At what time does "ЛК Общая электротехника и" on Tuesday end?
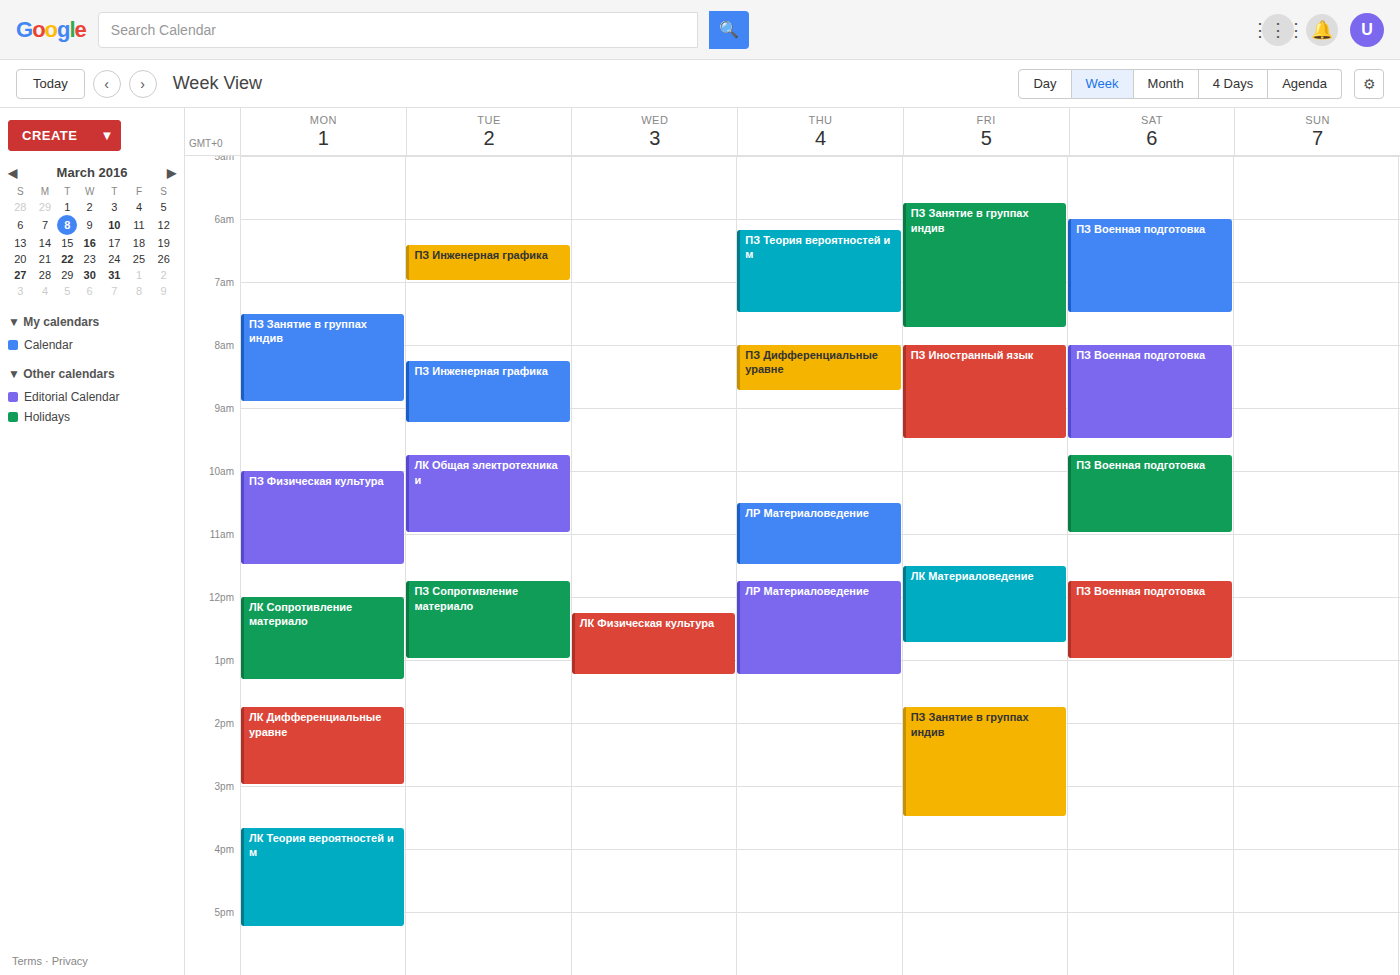
11:00 AM